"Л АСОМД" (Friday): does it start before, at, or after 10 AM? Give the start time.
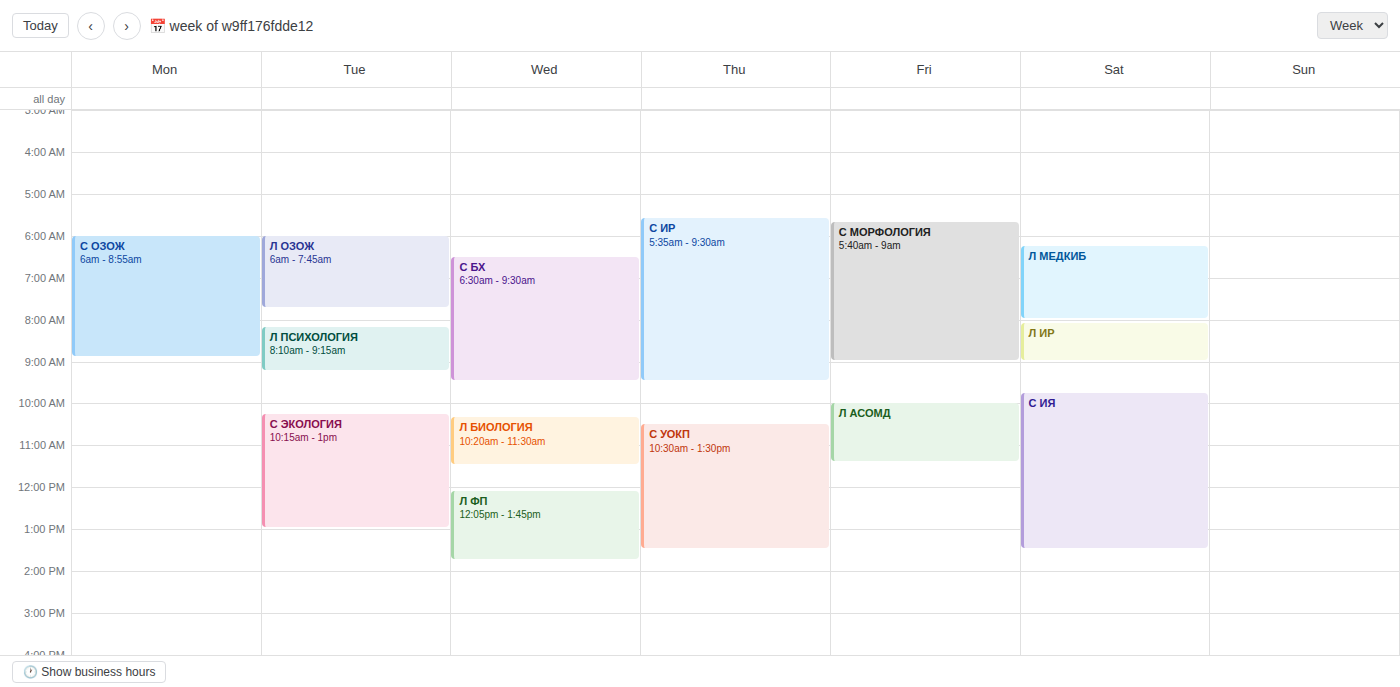
10:00 AM -- exactly at 10 AM, on the 10 AM line.